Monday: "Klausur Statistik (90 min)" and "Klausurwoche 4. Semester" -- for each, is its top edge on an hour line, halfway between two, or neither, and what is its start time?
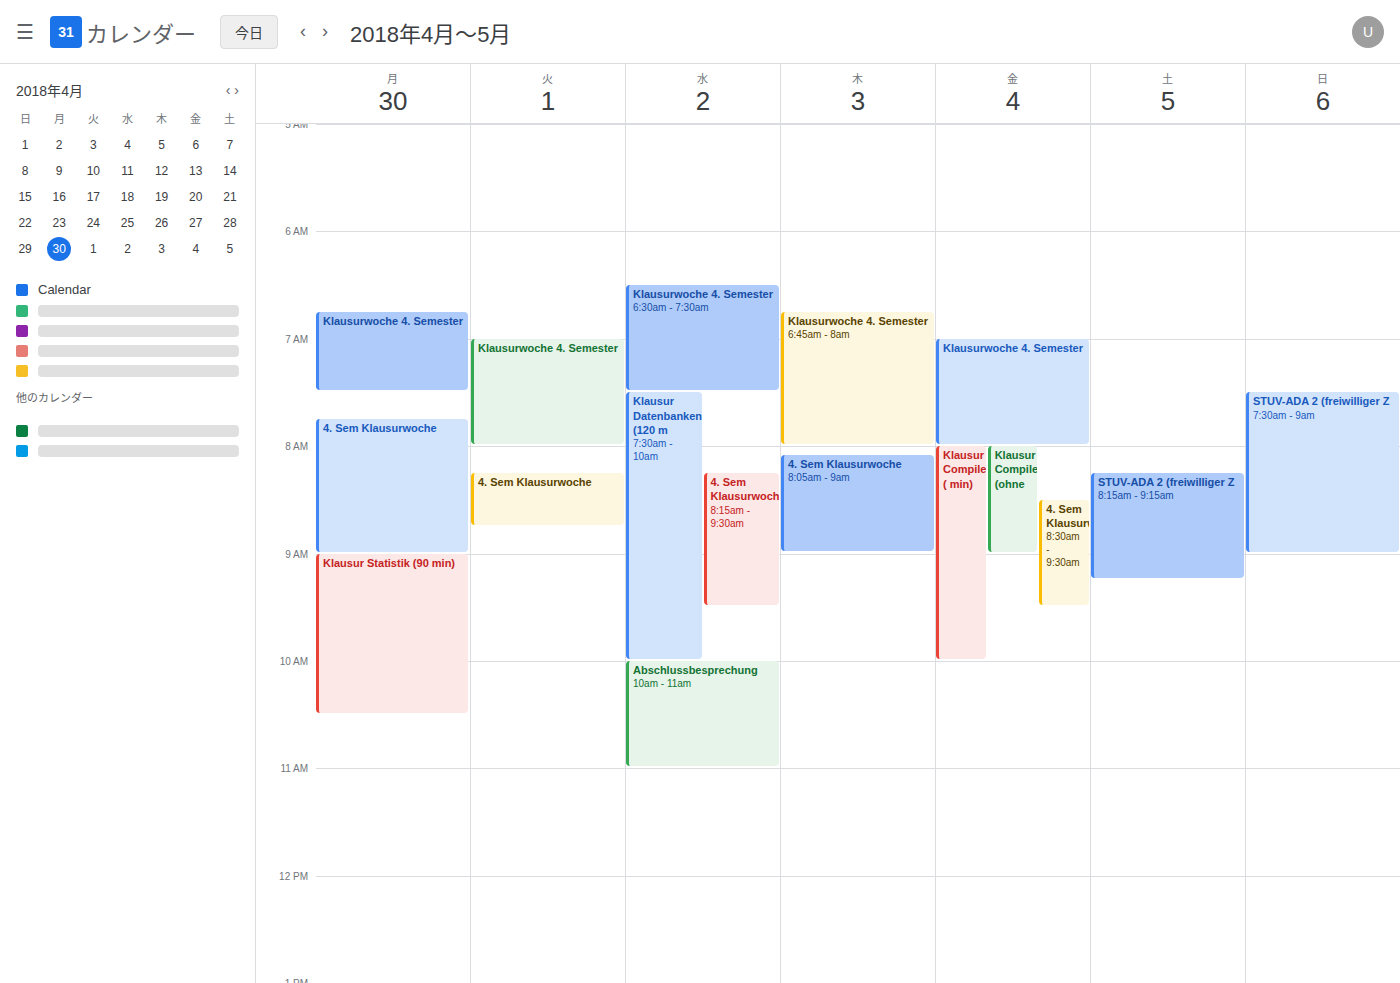
"Klausur Statistik (90 min)": 9:00 AM, exactly on the 9 AM line. "Klausurwoche 4. Semester": 6:45 AM, neither: three quarters of the way from the 6 AM line to the 7 AM line.